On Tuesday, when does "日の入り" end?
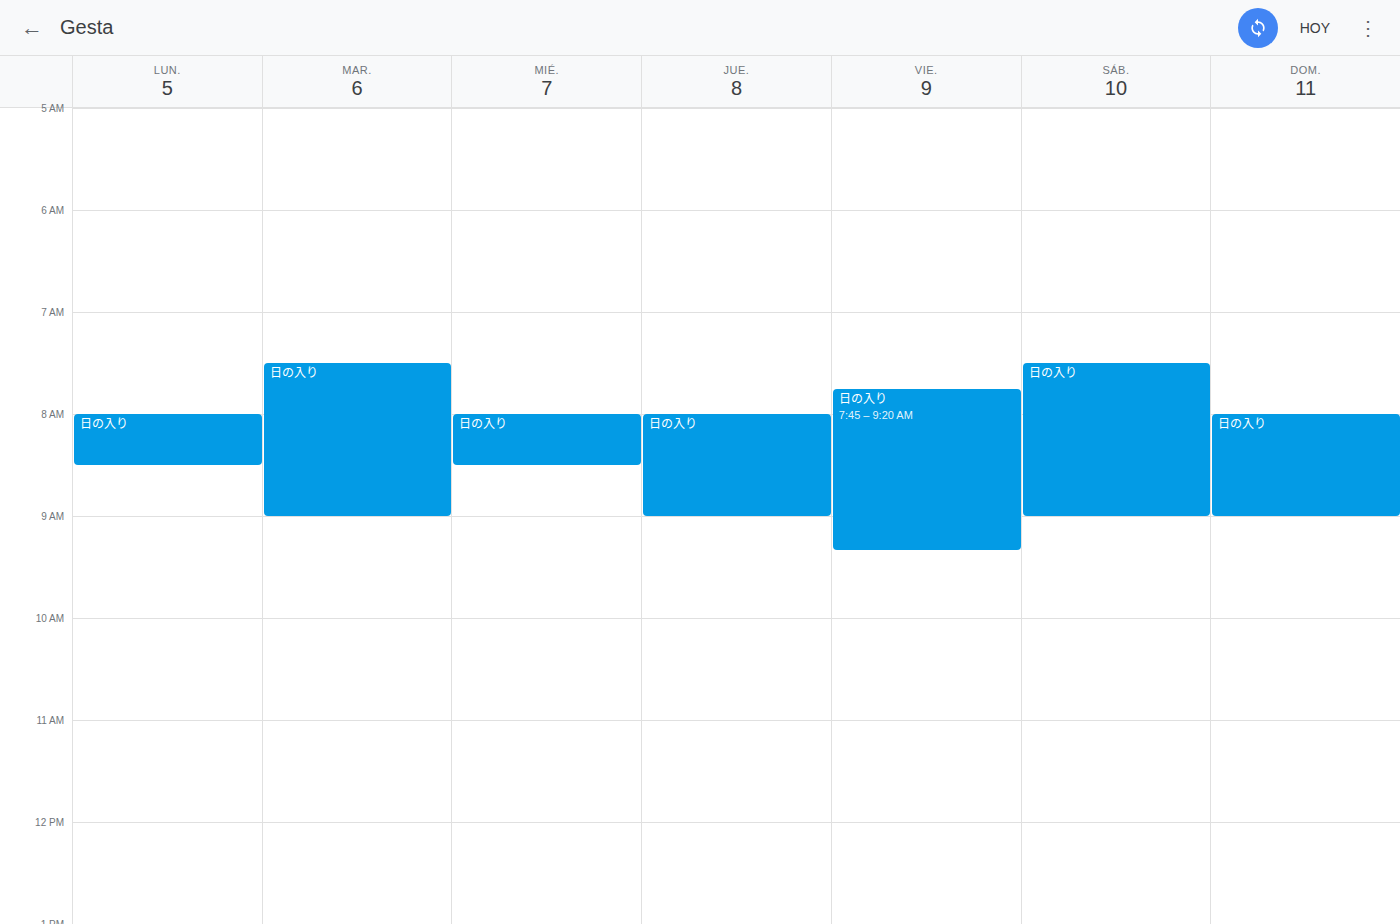
9:00 AM